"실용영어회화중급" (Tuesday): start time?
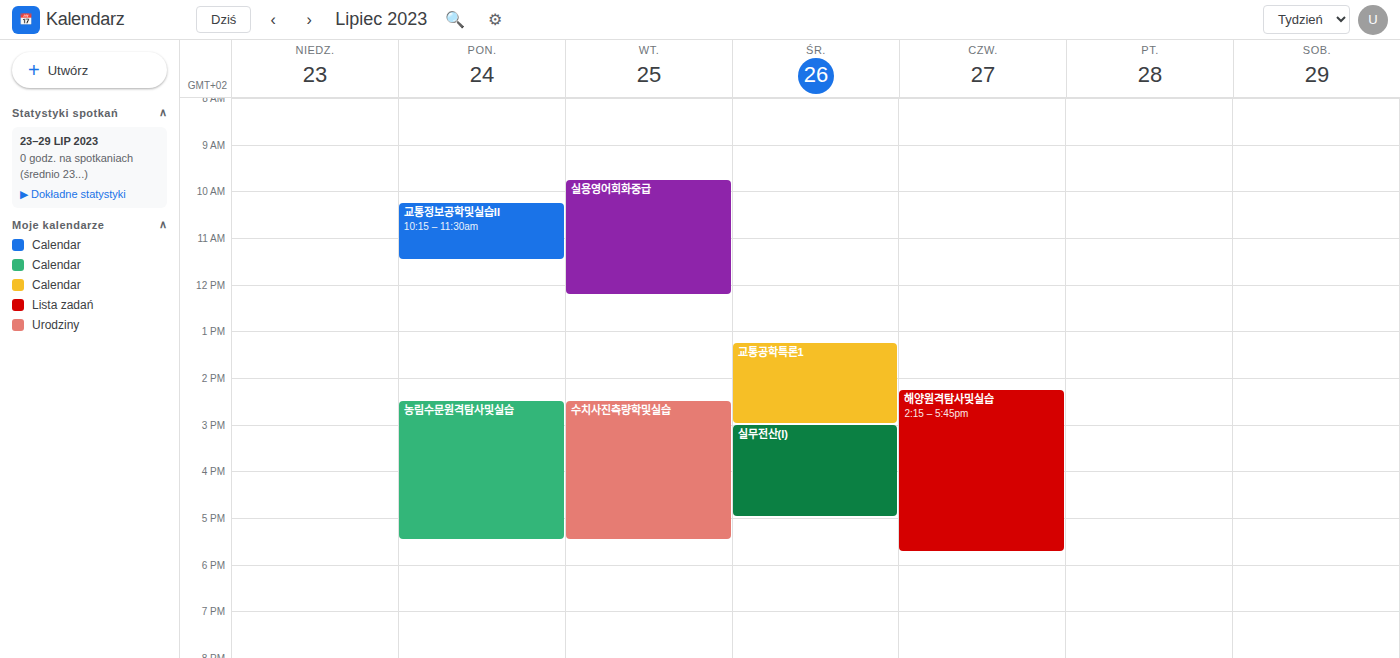
9:45 AM